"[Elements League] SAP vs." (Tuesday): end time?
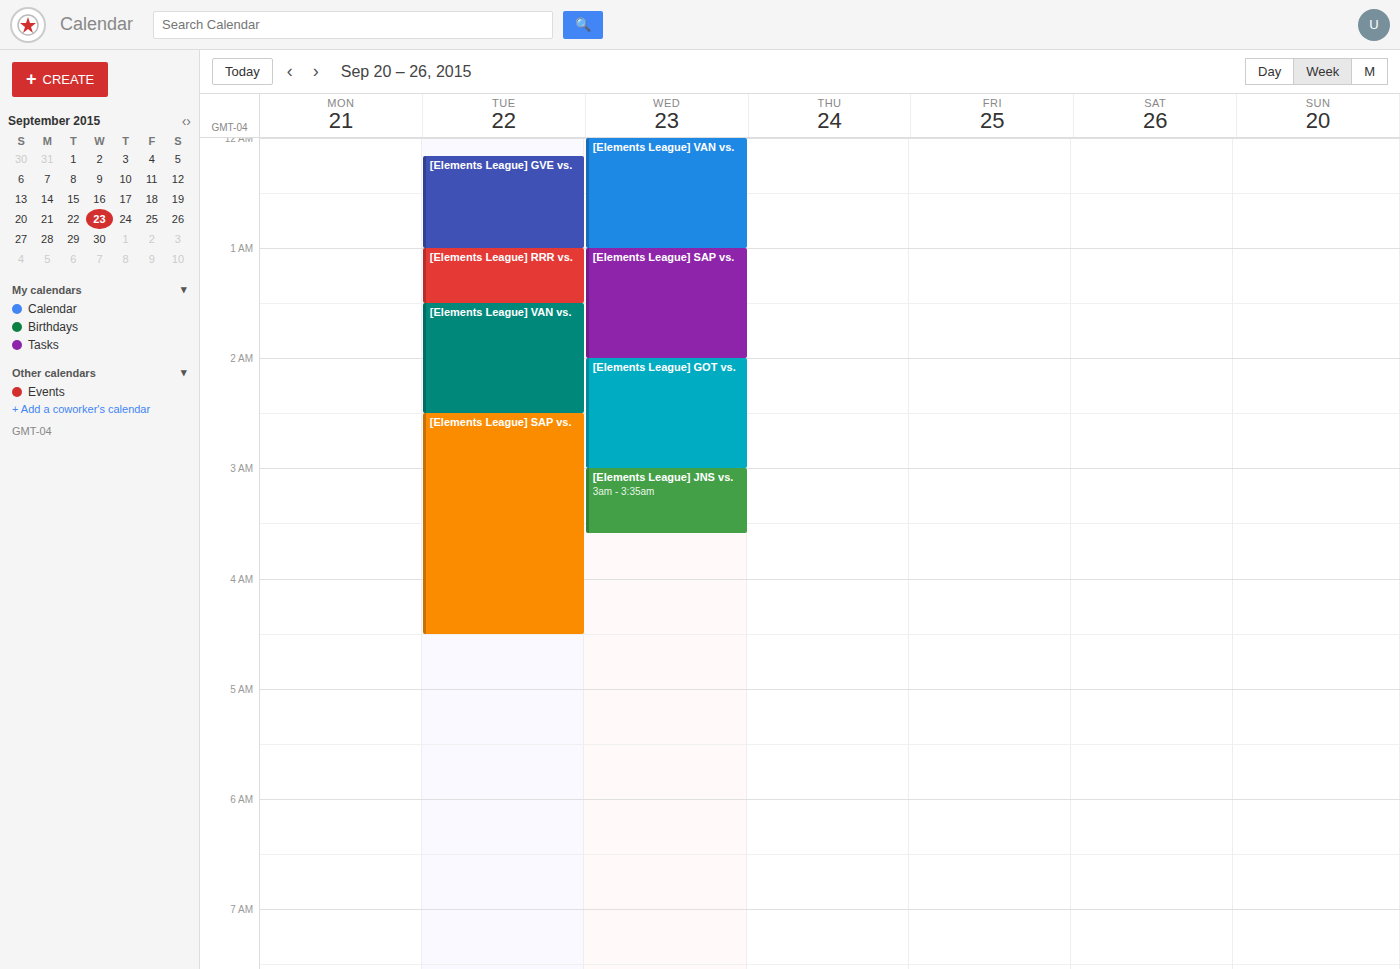
4:30 AM